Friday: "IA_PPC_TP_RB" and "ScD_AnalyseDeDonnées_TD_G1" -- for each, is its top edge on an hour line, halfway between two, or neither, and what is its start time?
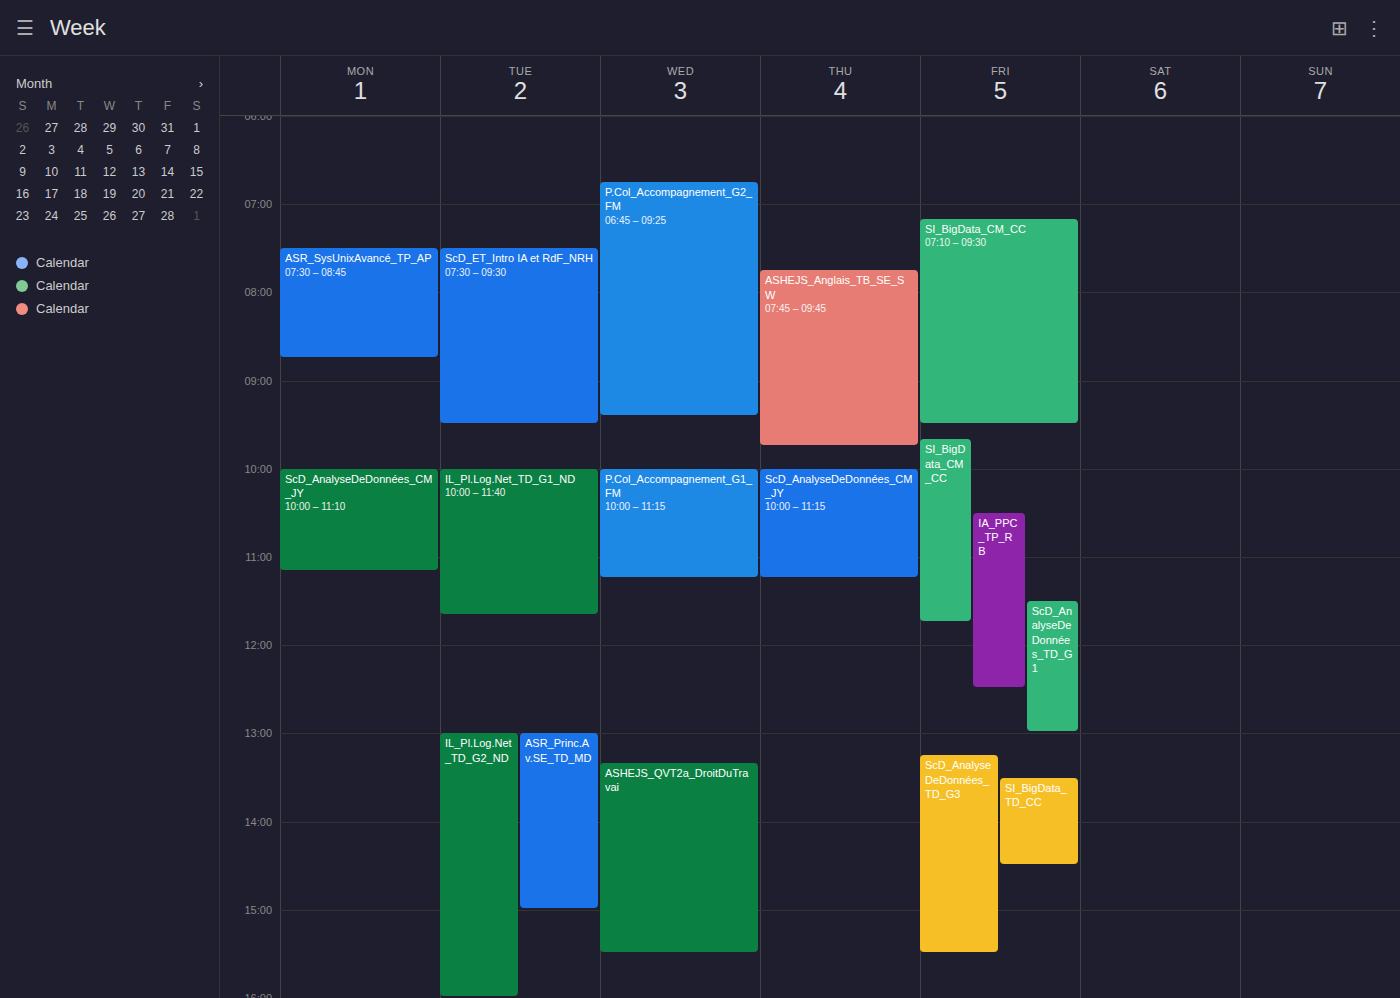
"IA_PPC_TP_RB": 10:30, halfway between the 10:00 and 11:00 lines. "ScD_AnalyseDeDonnées_TD_G1": 11:30, halfway between the 11:00 and 12:00 lines.